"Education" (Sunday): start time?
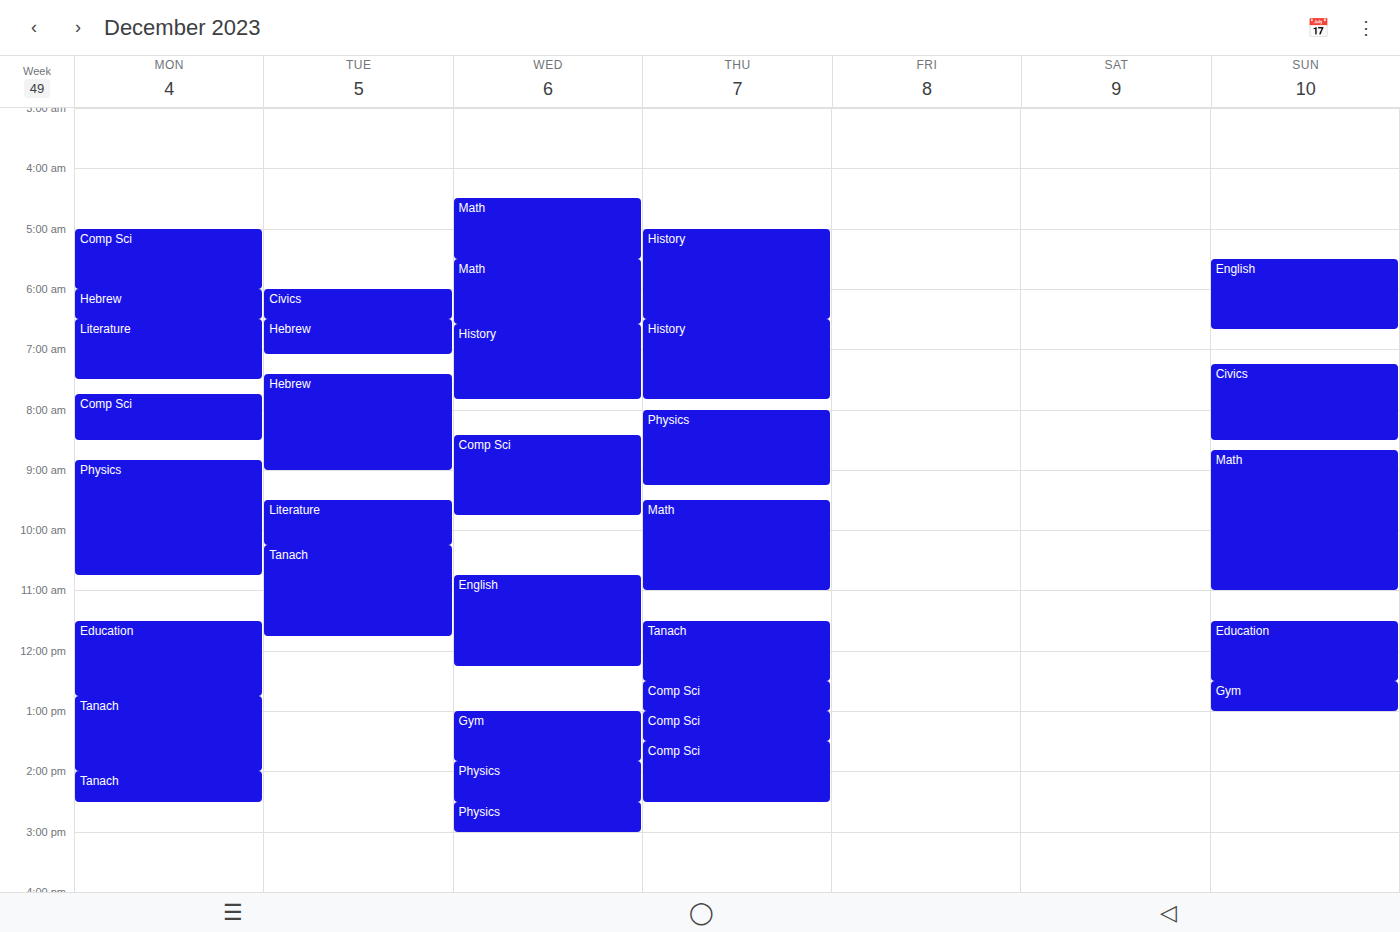
11:30